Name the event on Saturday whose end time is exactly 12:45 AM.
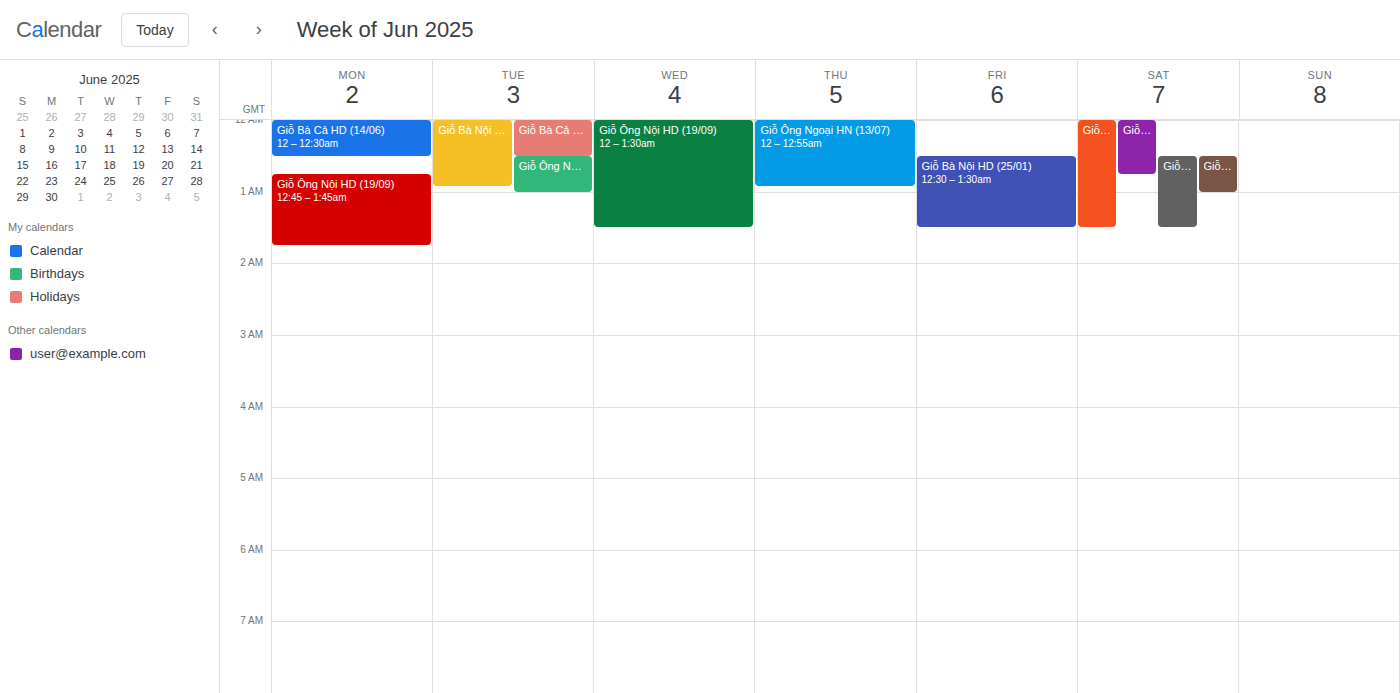
"Giỗ Bà Cả HD (14/06)"